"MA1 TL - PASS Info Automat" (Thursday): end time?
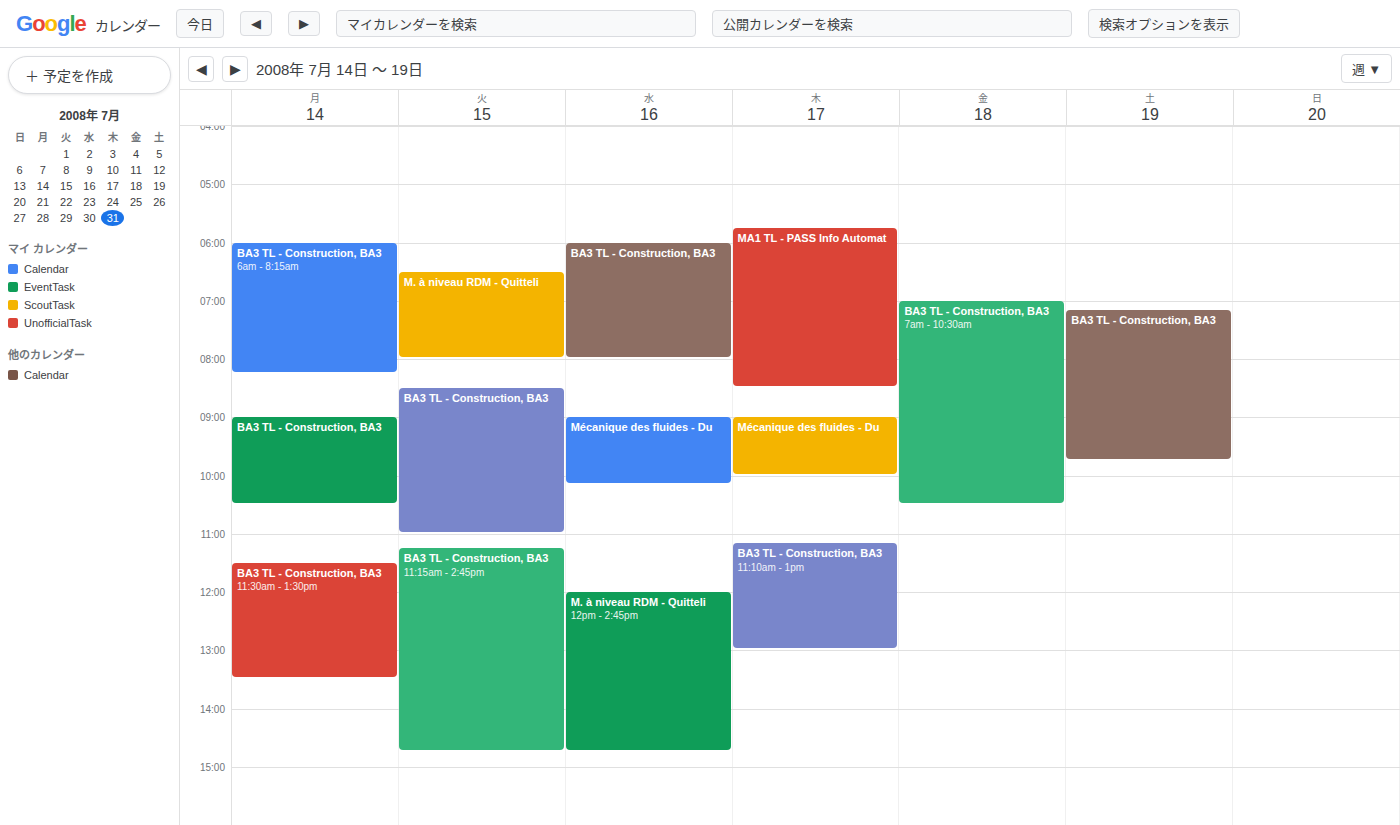
8:30 AM